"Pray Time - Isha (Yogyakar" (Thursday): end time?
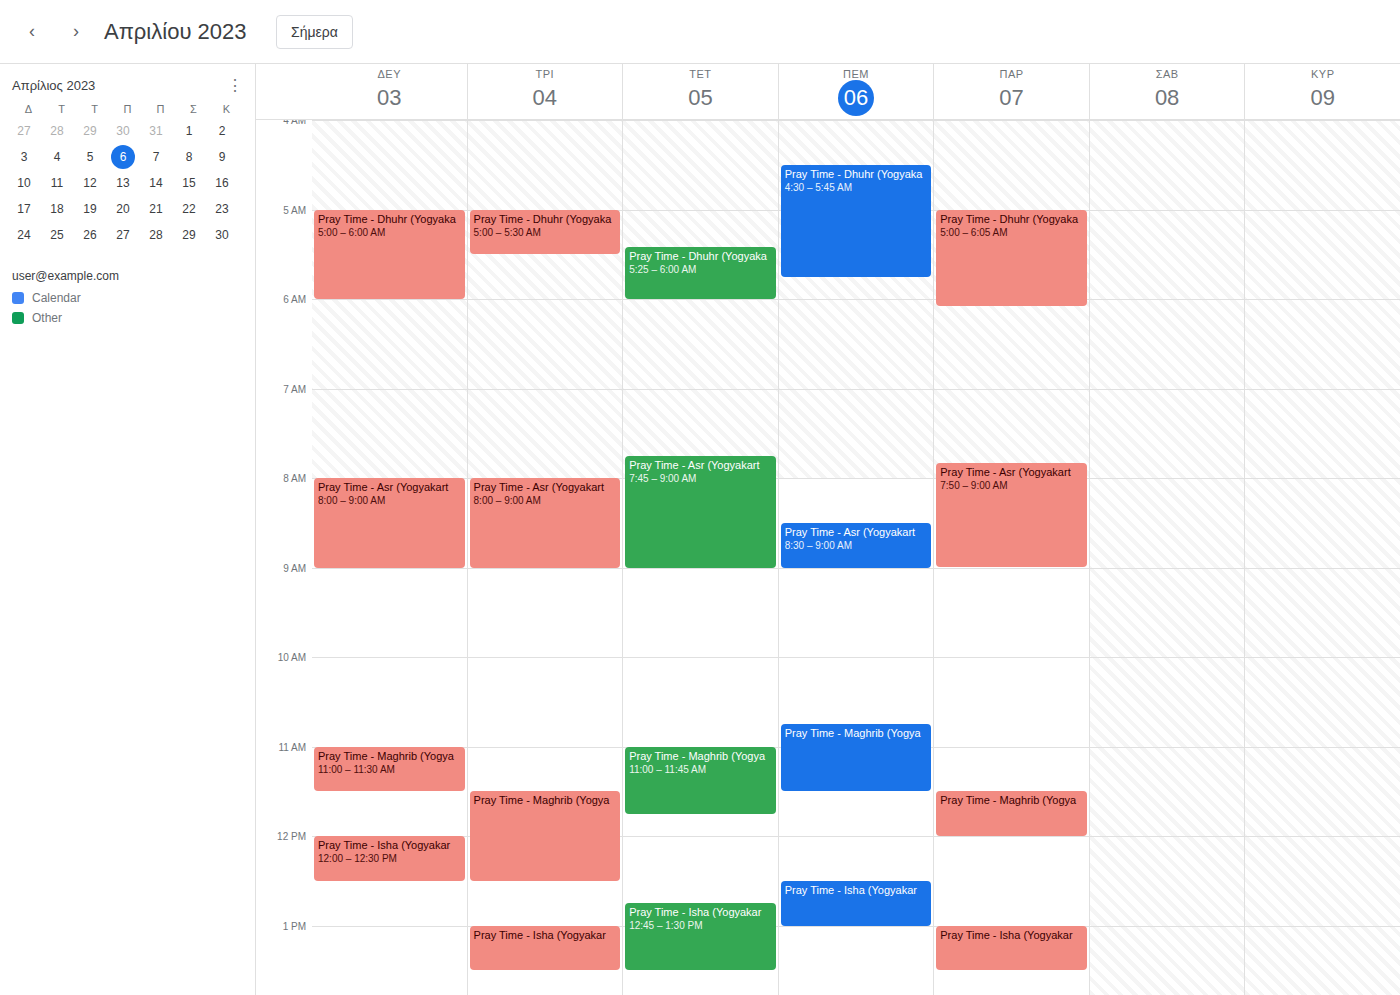
1:00 PM